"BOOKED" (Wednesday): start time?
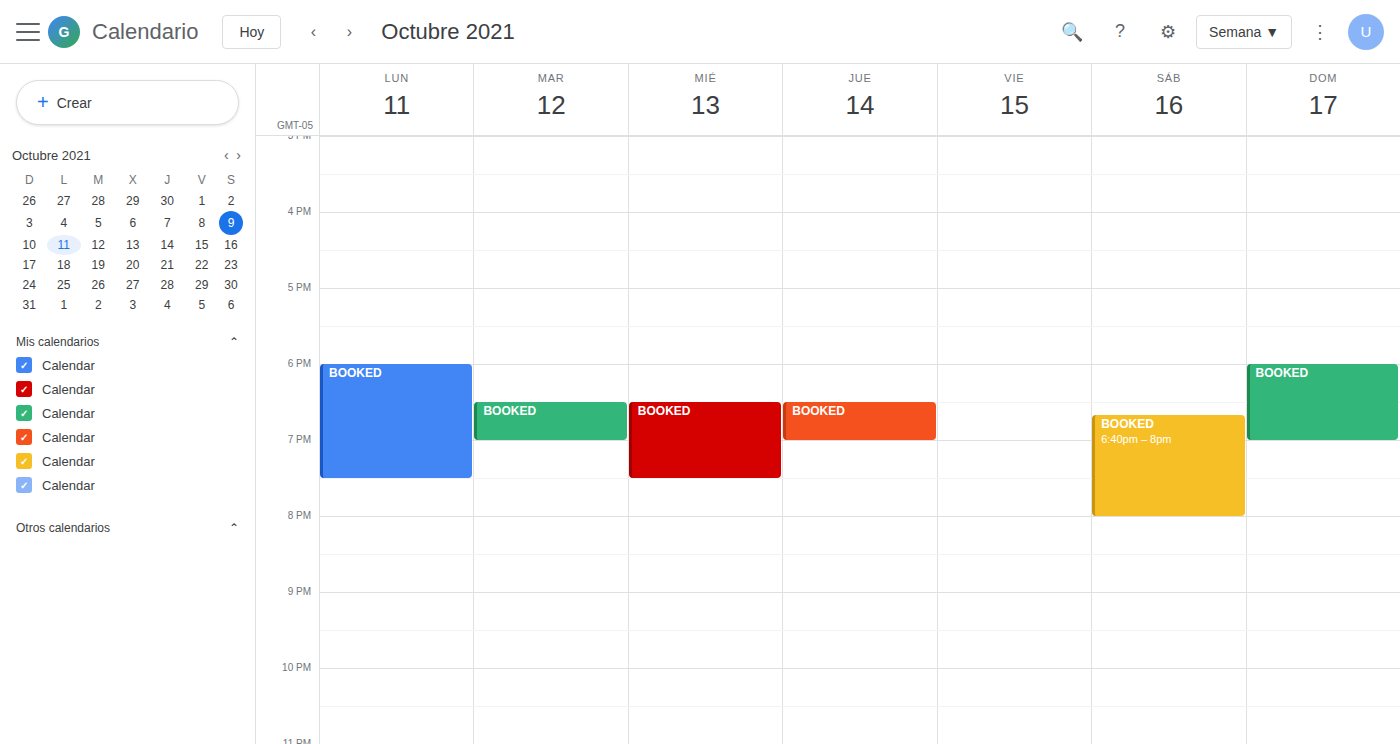
18:30